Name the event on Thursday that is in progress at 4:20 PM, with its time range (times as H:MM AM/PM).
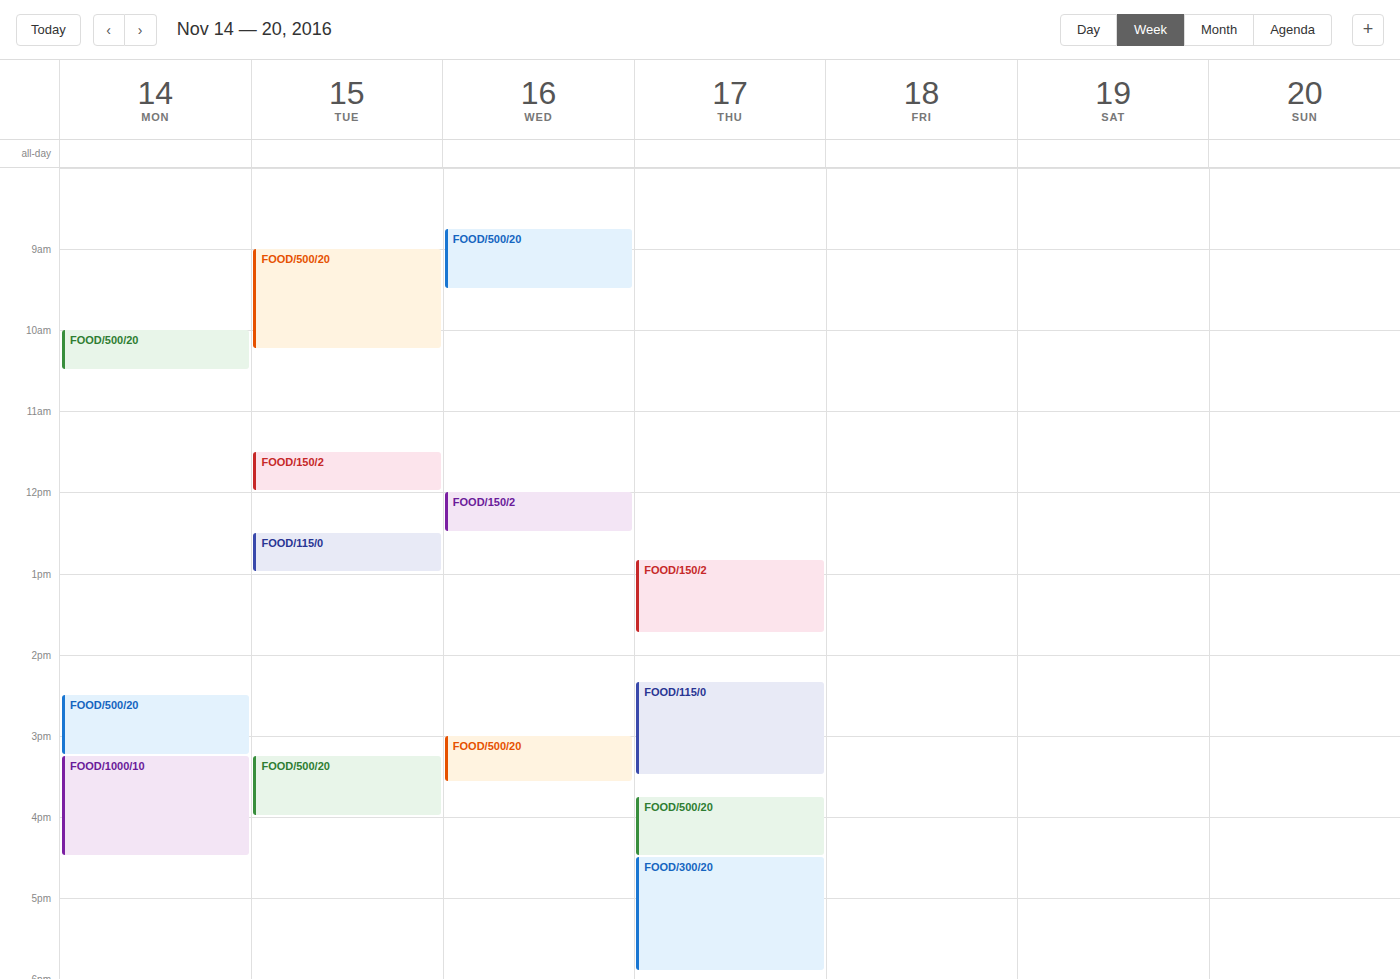
"FOOD/500/20", 3:45 PM to 4:30 PM